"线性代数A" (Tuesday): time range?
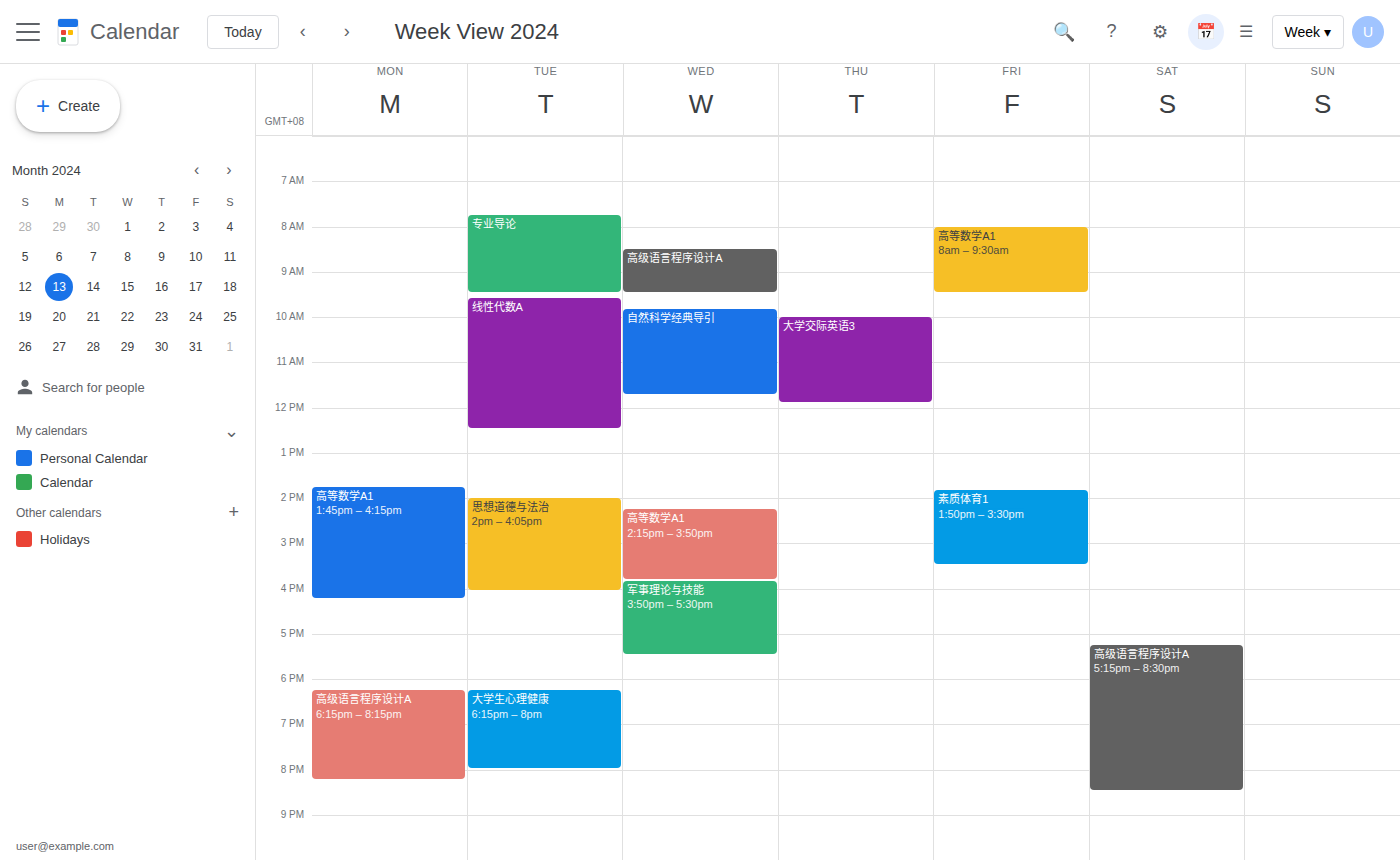
9:35 AM to 12:30 PM